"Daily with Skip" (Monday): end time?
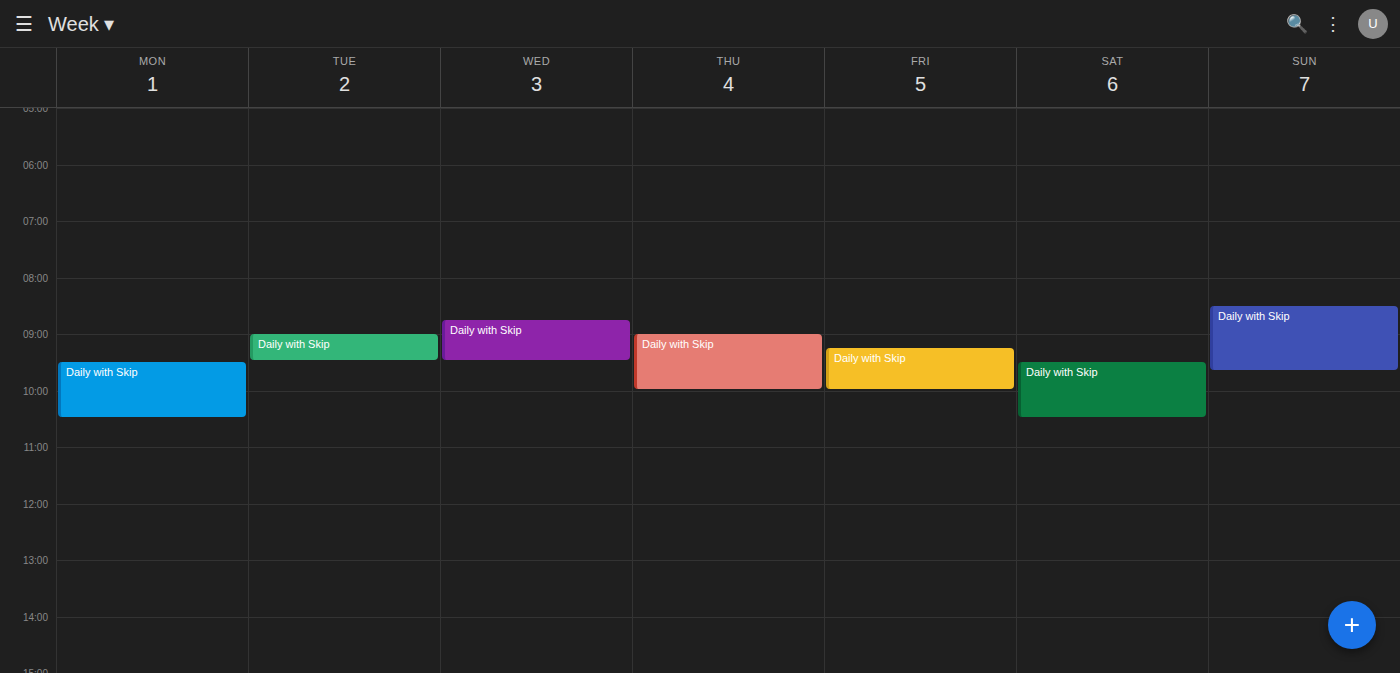
10:30 AM